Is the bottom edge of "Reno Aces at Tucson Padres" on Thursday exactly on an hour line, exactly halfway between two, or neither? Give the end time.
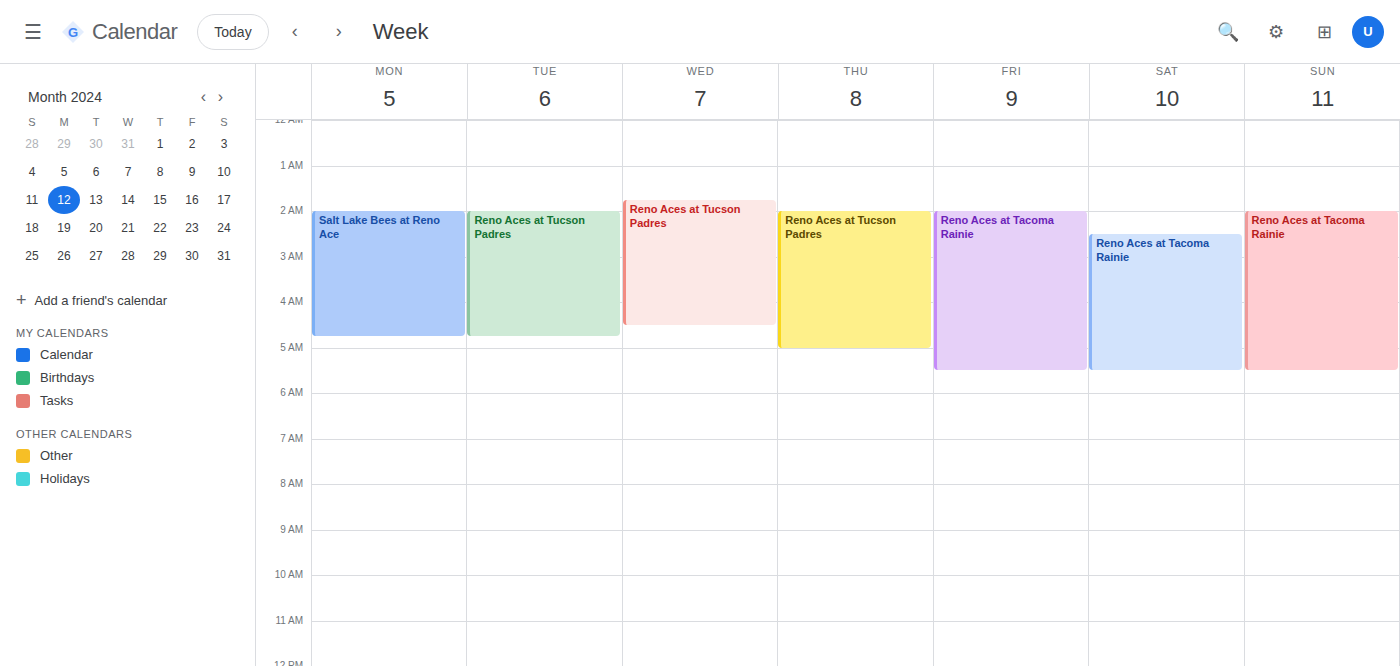
5:00 AM -- exactly on the 5 AM line.